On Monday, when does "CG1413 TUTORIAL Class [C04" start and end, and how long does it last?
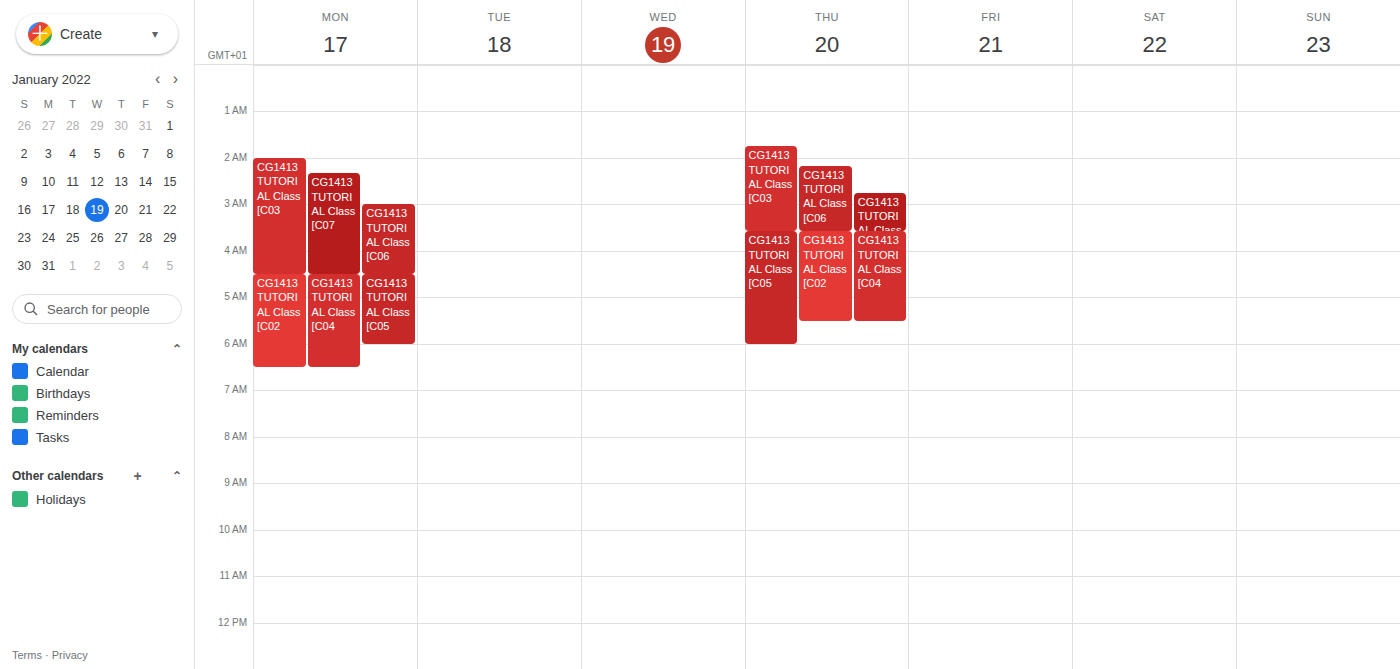
04:30 to 06:30, 2 hours